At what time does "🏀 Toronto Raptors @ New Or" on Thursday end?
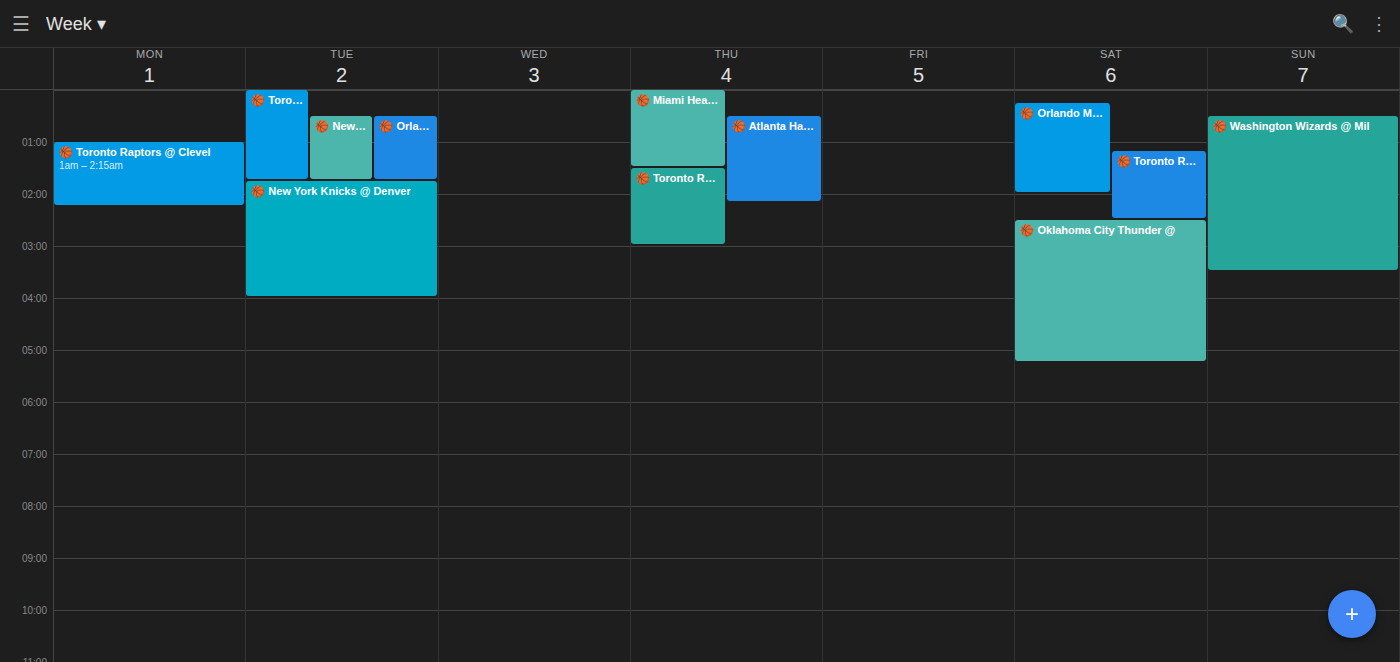
3:00 AM